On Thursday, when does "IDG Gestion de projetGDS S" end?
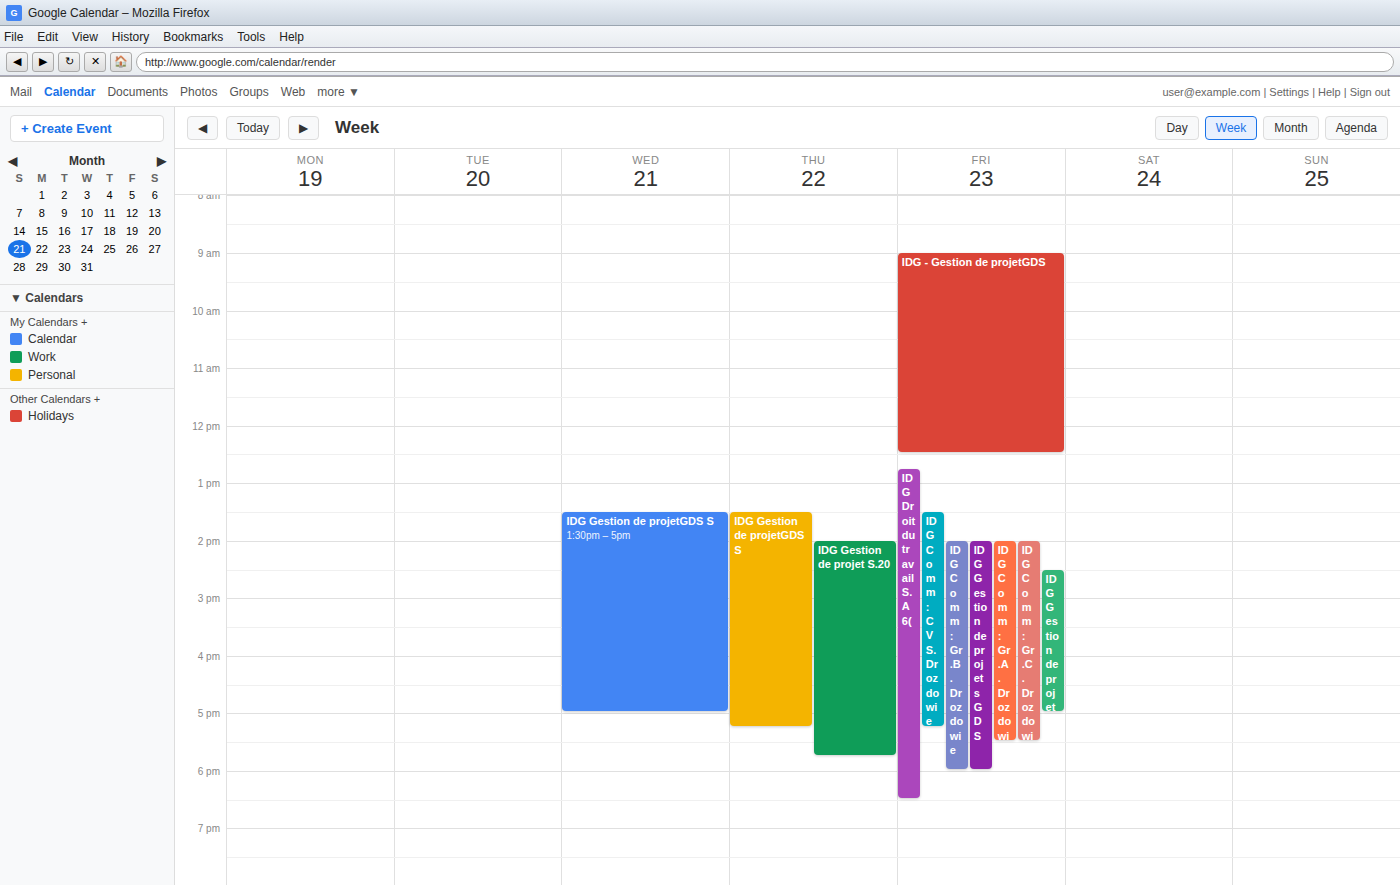
5:15 PM